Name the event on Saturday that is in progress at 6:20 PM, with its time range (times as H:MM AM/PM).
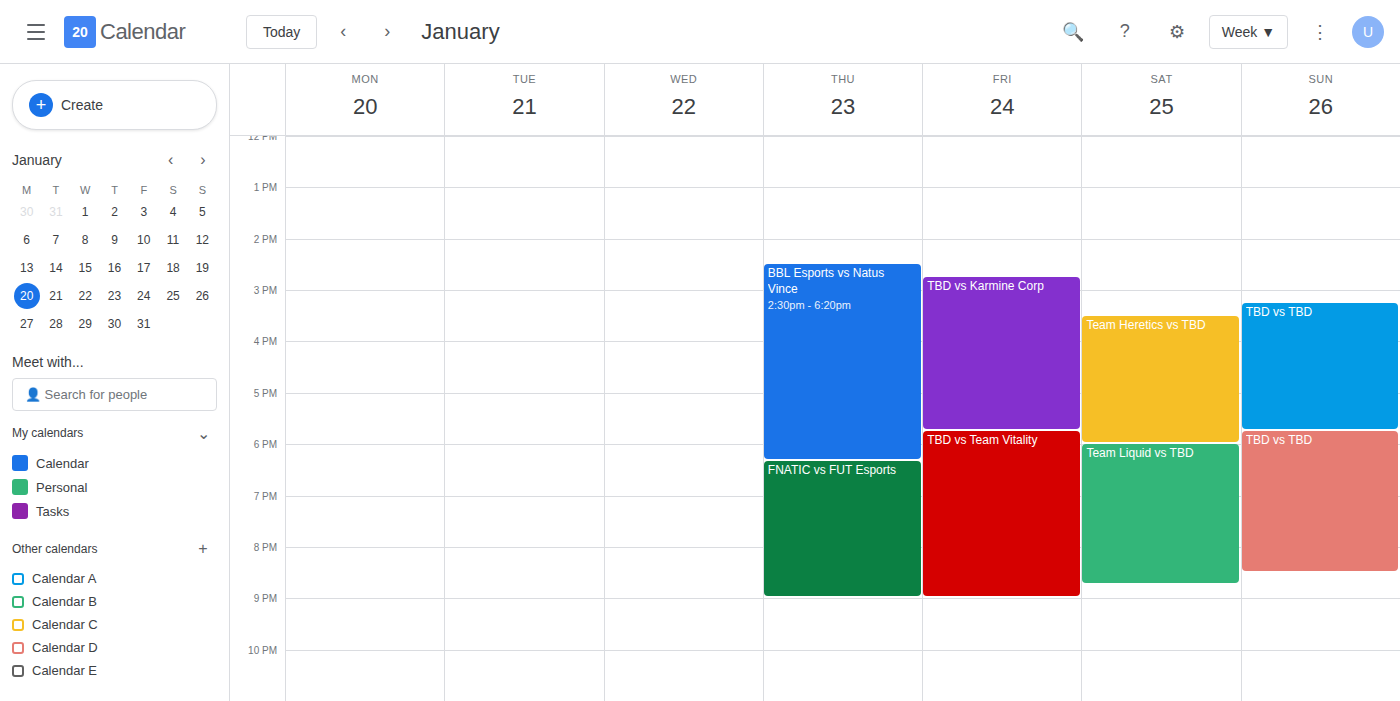
"Team Liquid vs TBD", 6:00 PM to 8:45 PM